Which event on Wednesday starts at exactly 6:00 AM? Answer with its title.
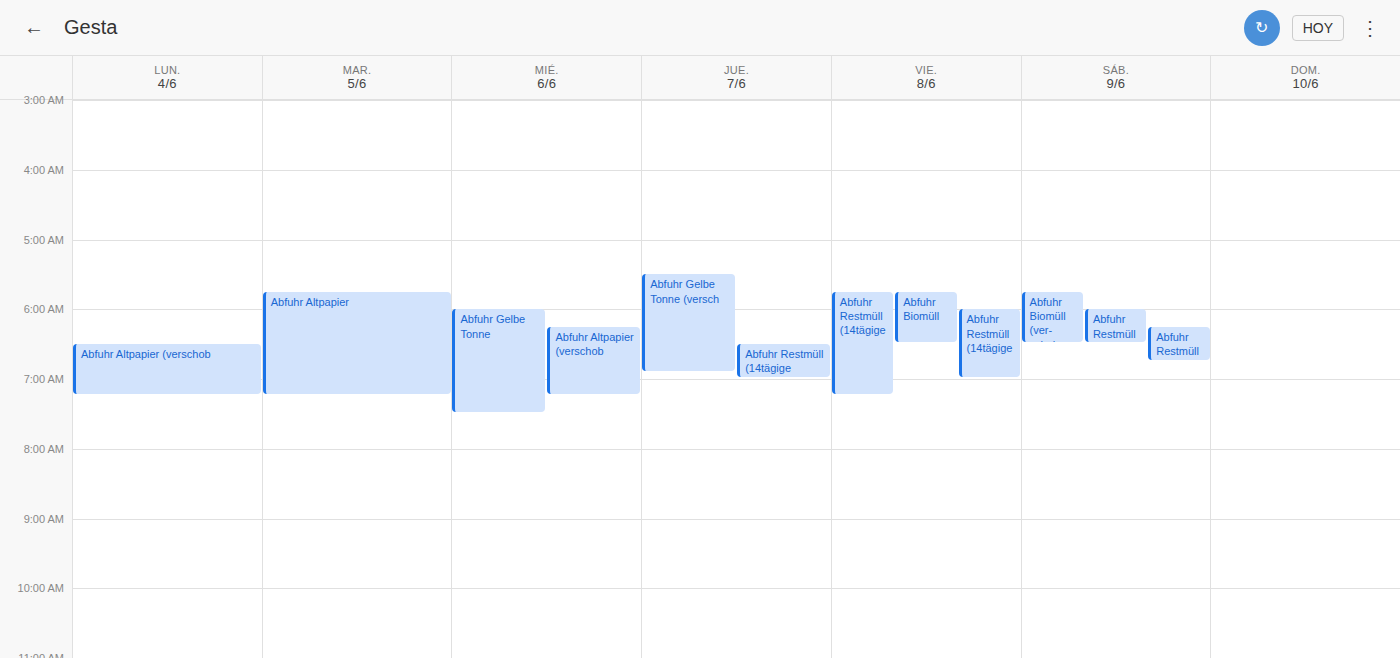
"Abfuhr Gelbe Tonne"